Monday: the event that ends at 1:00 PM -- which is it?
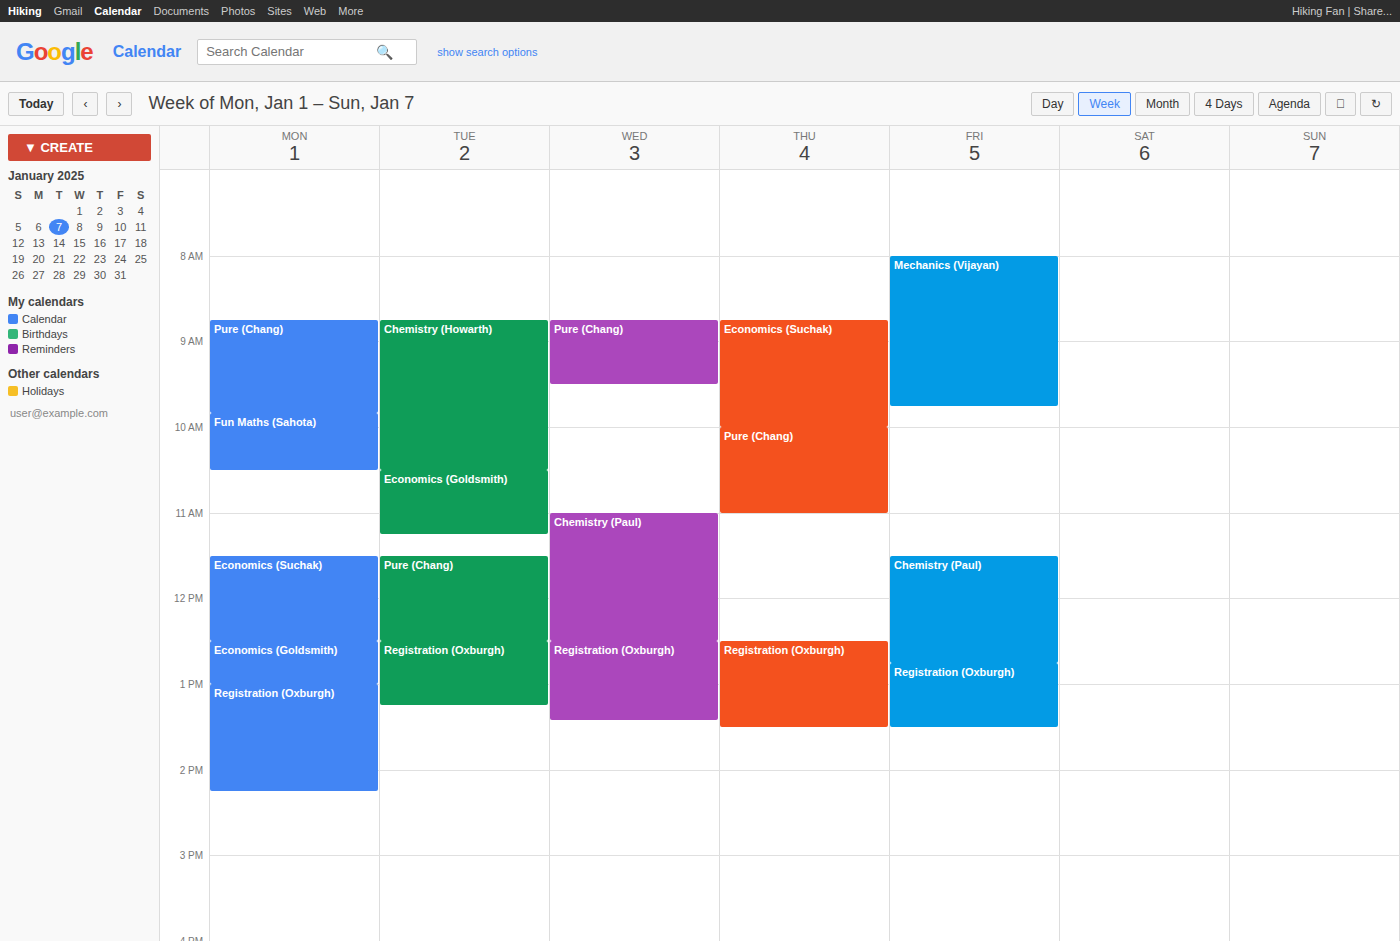
"Economics (Goldsmith)"